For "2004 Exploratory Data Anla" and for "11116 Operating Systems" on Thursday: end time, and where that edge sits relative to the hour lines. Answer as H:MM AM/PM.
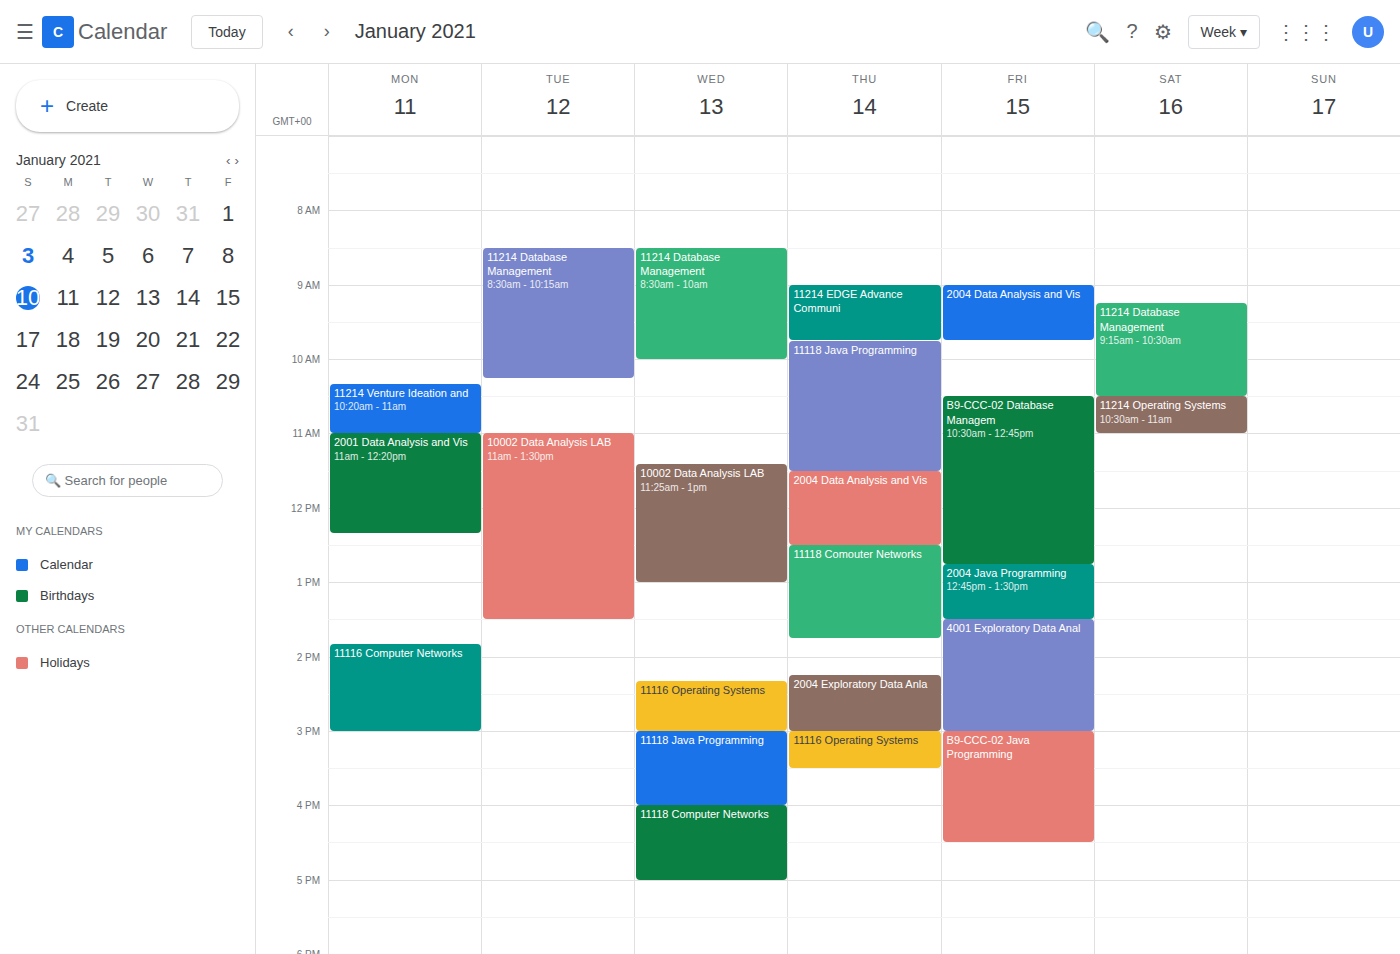
"2004 Exploratory Data Anla": 3:00 PM, exactly on the 3 PM line. "11116 Operating Systems": 3:30 PM, halfway between the 3 PM and 4 PM lines.